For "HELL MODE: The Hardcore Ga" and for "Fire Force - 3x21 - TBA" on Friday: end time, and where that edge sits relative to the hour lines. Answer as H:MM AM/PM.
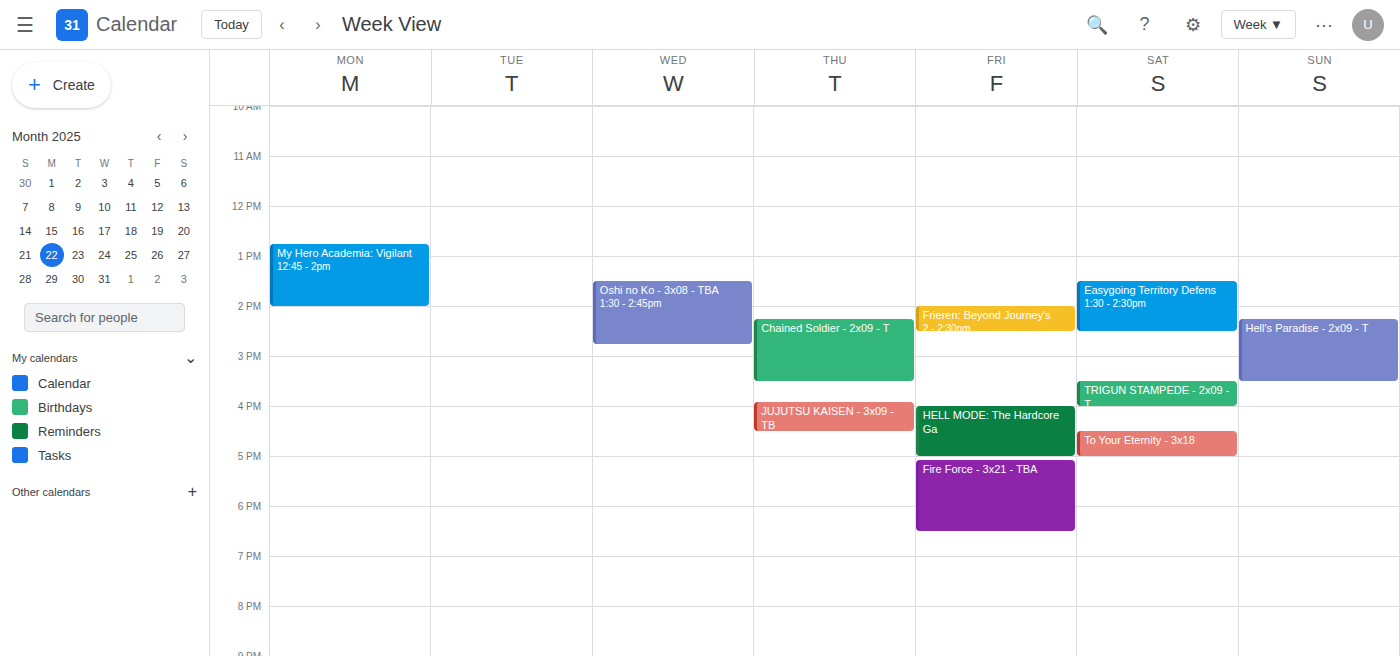
"HELL MODE: The Hardcore Ga": 5:00 PM, exactly on the 5 PM line. "Fire Force - 3x21 - TBA": 6:30 PM, halfway between the 6 PM and 7 PM lines.